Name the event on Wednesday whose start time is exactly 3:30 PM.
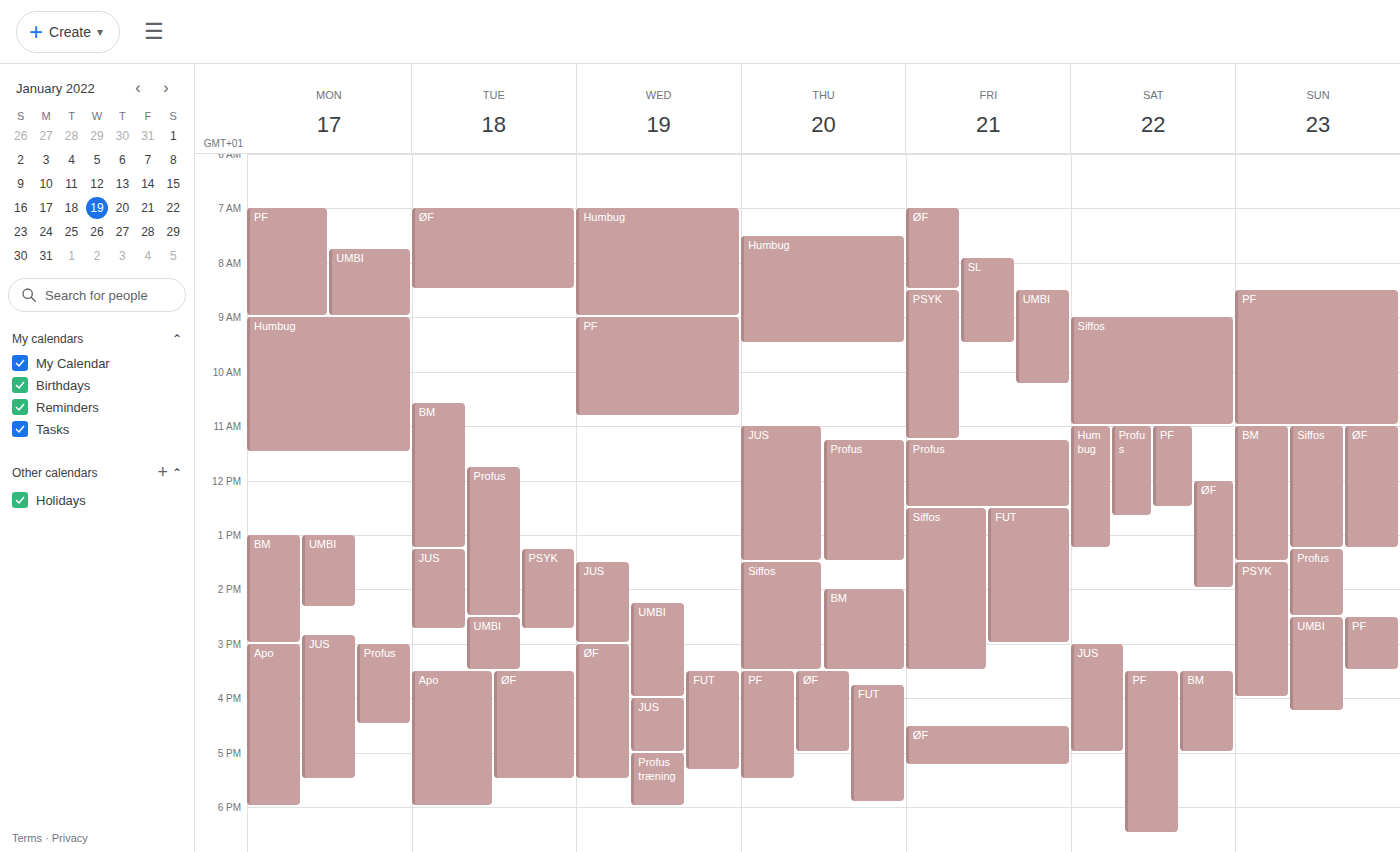
"FUT"